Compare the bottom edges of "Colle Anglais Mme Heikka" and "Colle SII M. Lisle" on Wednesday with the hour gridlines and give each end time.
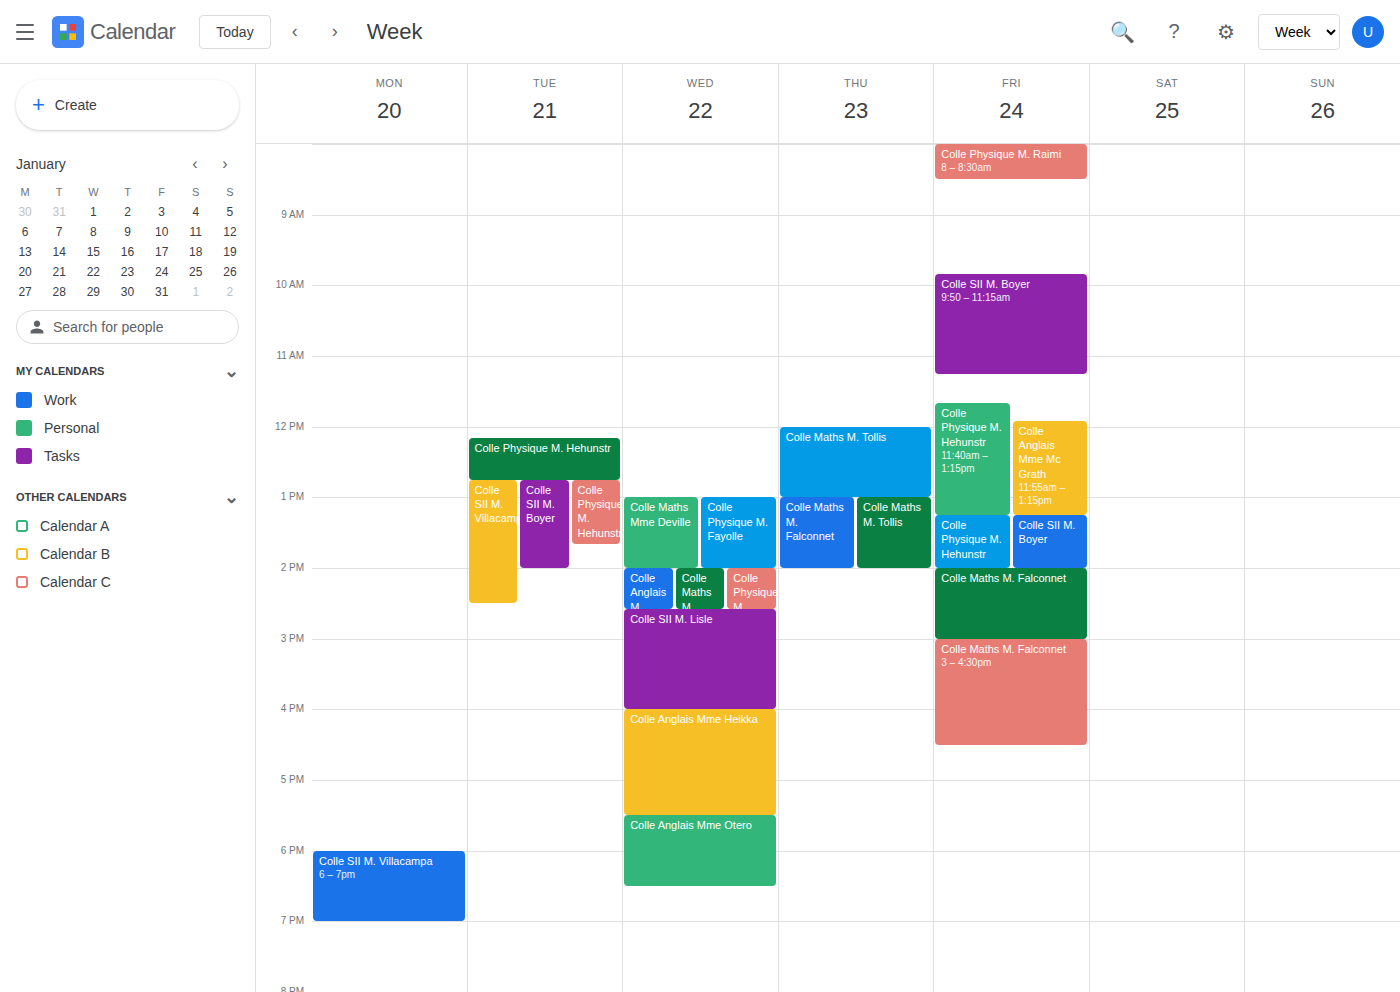
"Colle Anglais Mme Heikka": 5:30 PM, halfway between the 5 PM and 6 PM lines. "Colle SII M. Lisle": 4:00 PM, exactly on the 4 PM line.